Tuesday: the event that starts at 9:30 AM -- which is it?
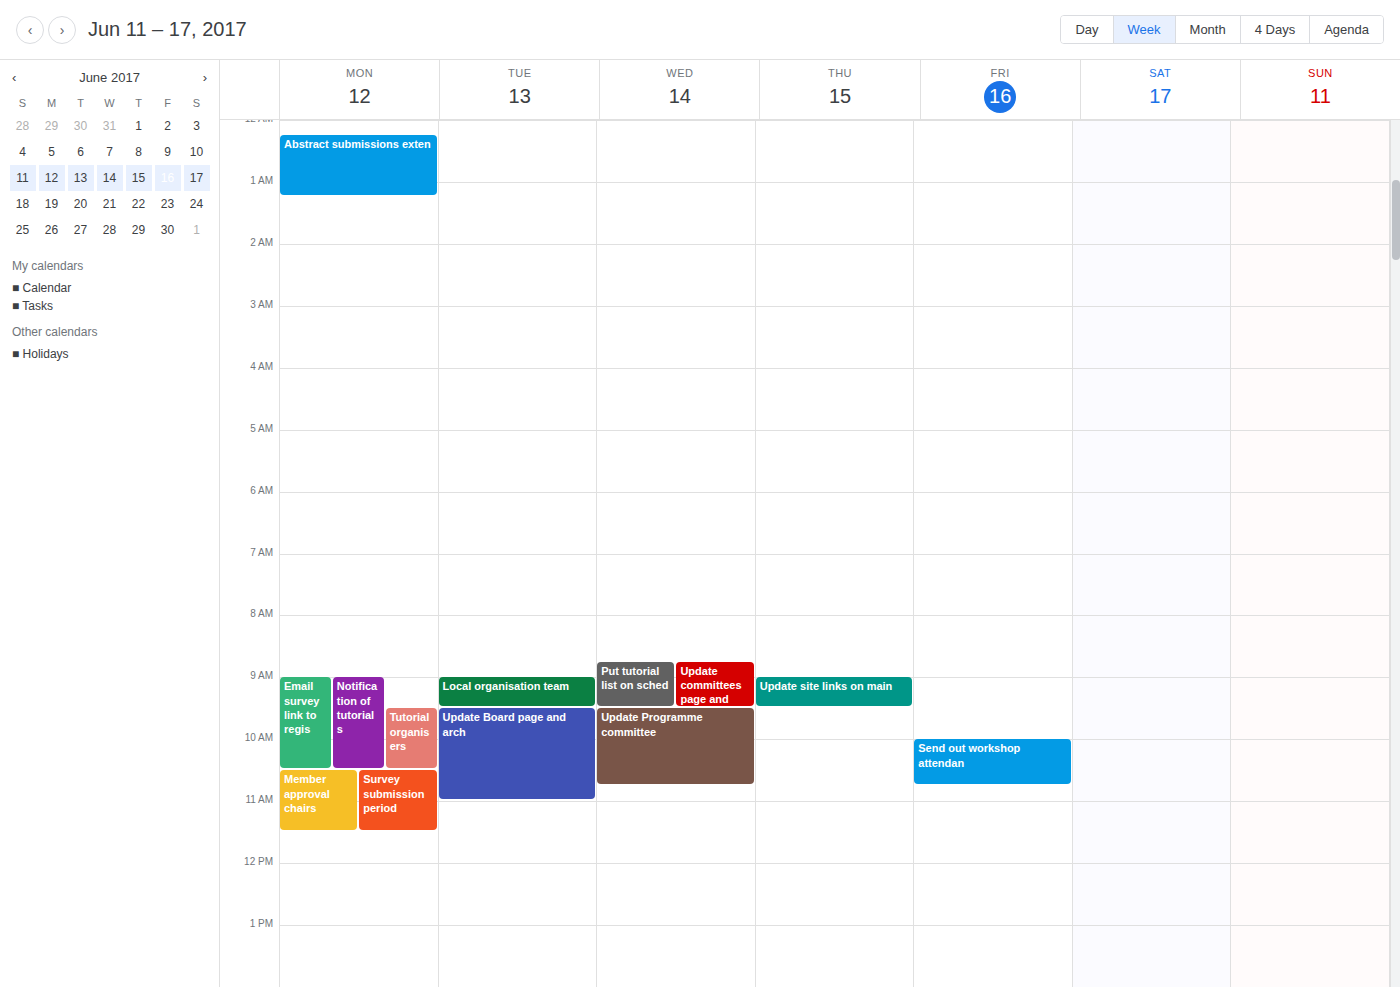
"Update Board page and arch"